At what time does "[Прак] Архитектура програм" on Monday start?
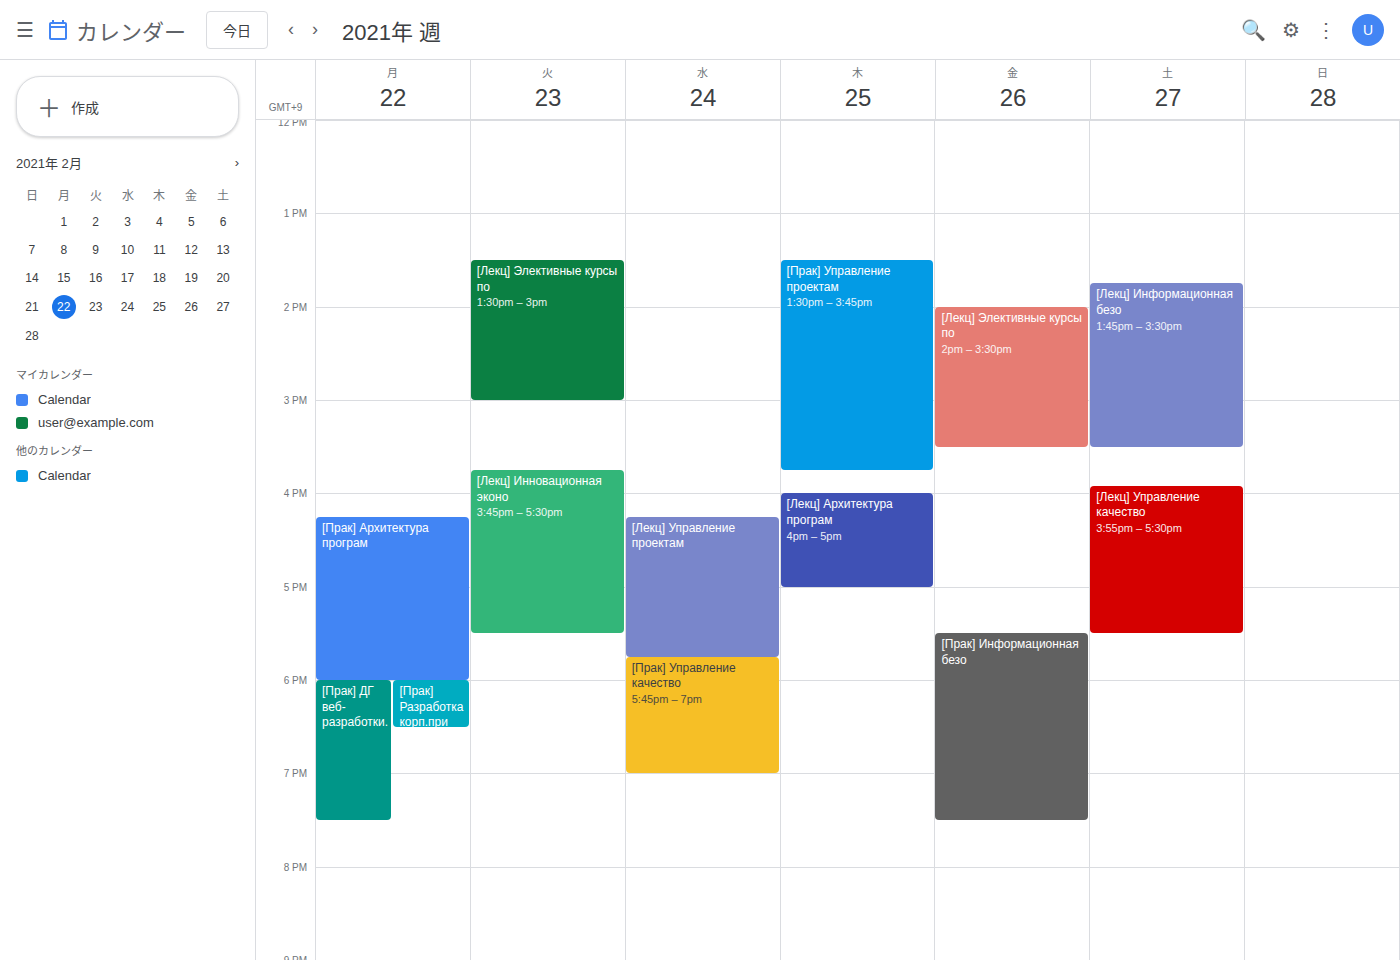
4:15 PM